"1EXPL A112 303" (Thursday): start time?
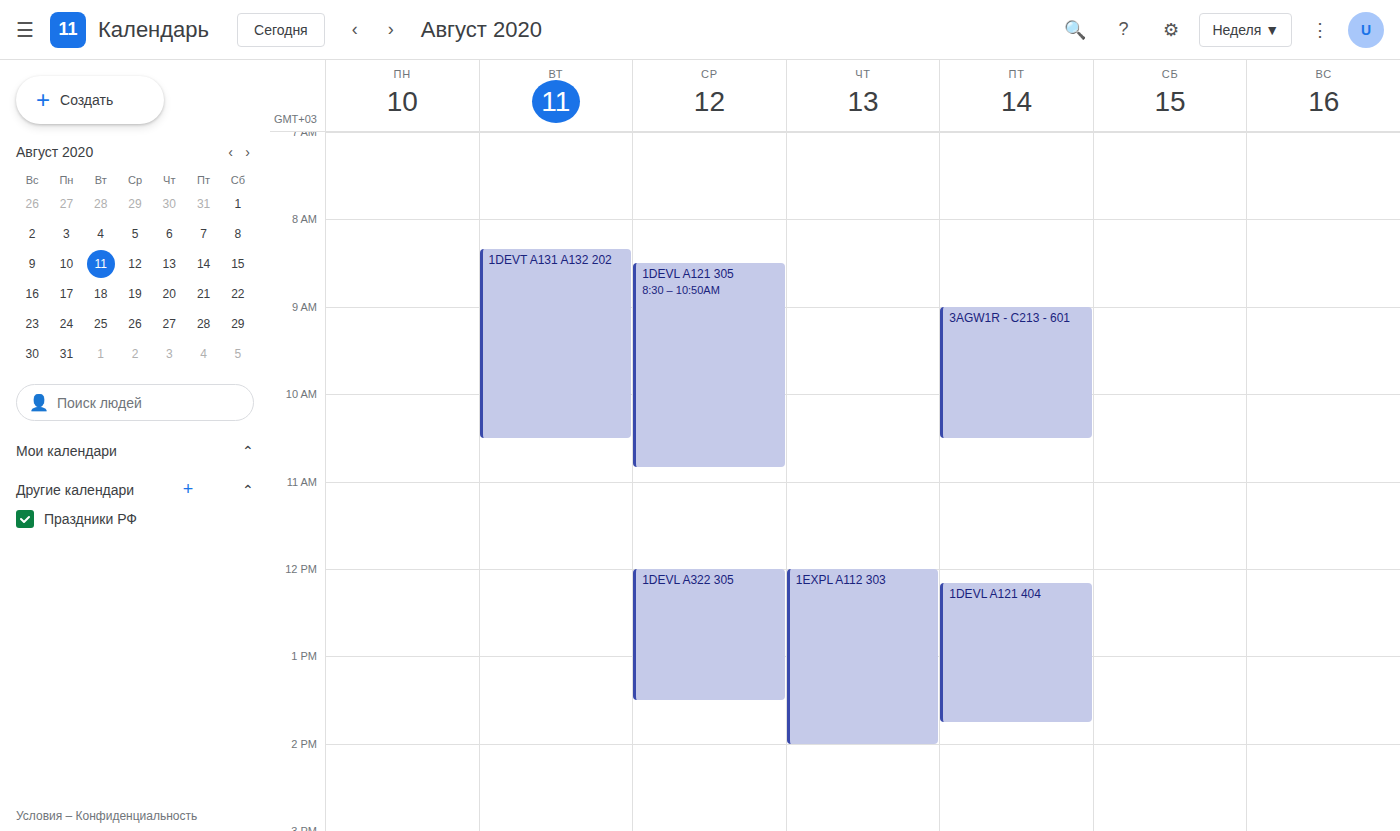
12:00 PM